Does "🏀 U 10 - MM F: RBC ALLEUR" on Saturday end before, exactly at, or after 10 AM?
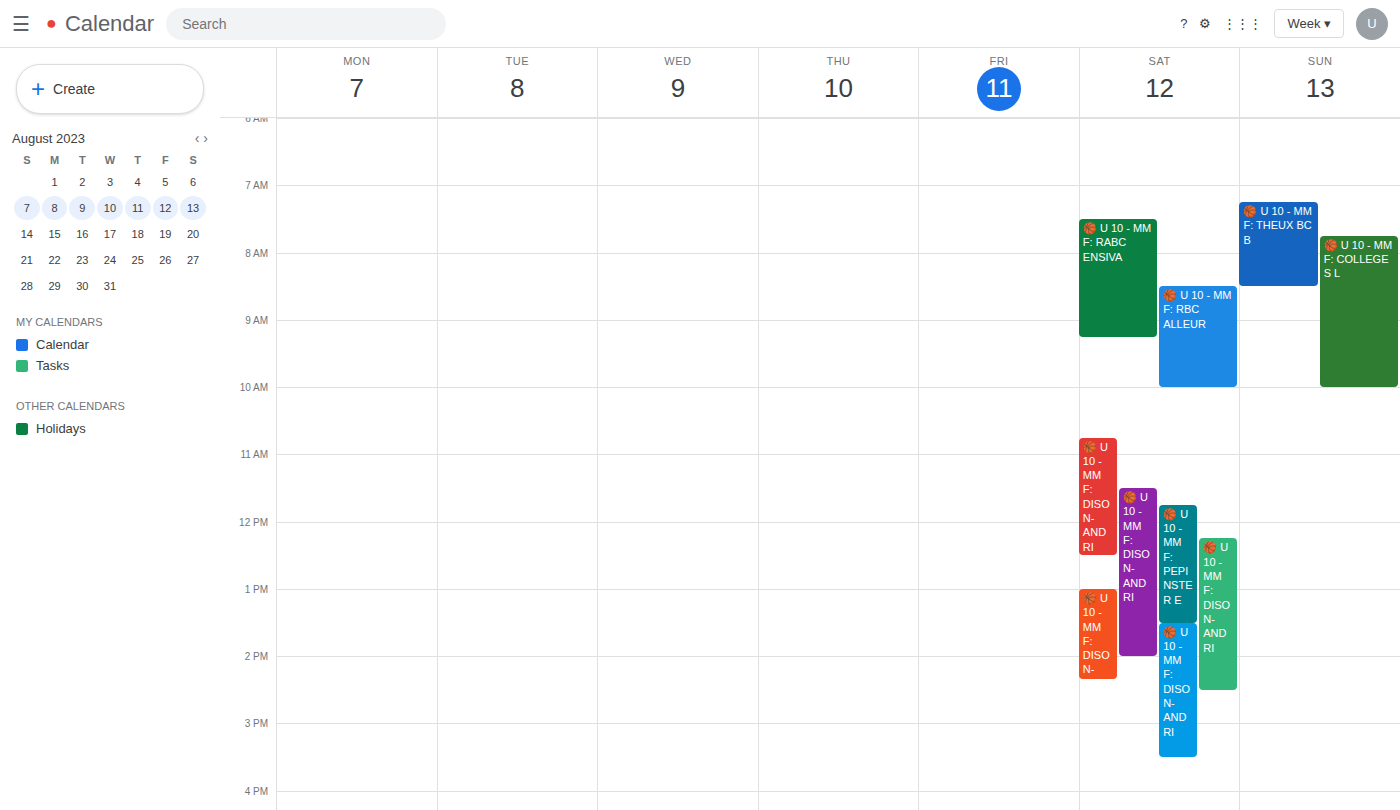
10:00 AM -- exactly at 10 AM, on the 10 AM line.